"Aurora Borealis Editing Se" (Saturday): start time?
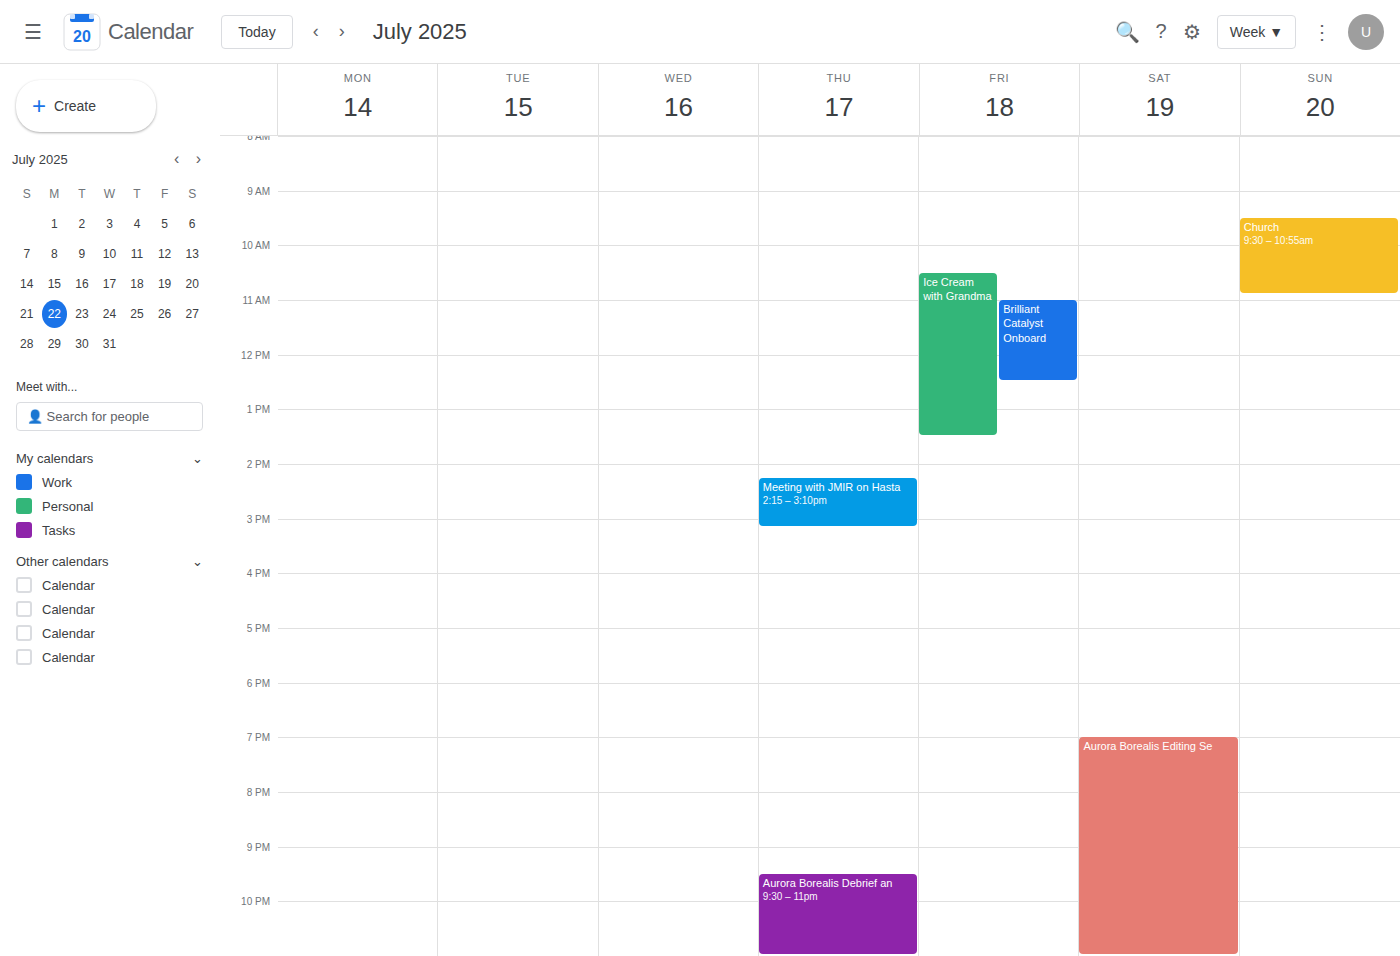
7:00 PM